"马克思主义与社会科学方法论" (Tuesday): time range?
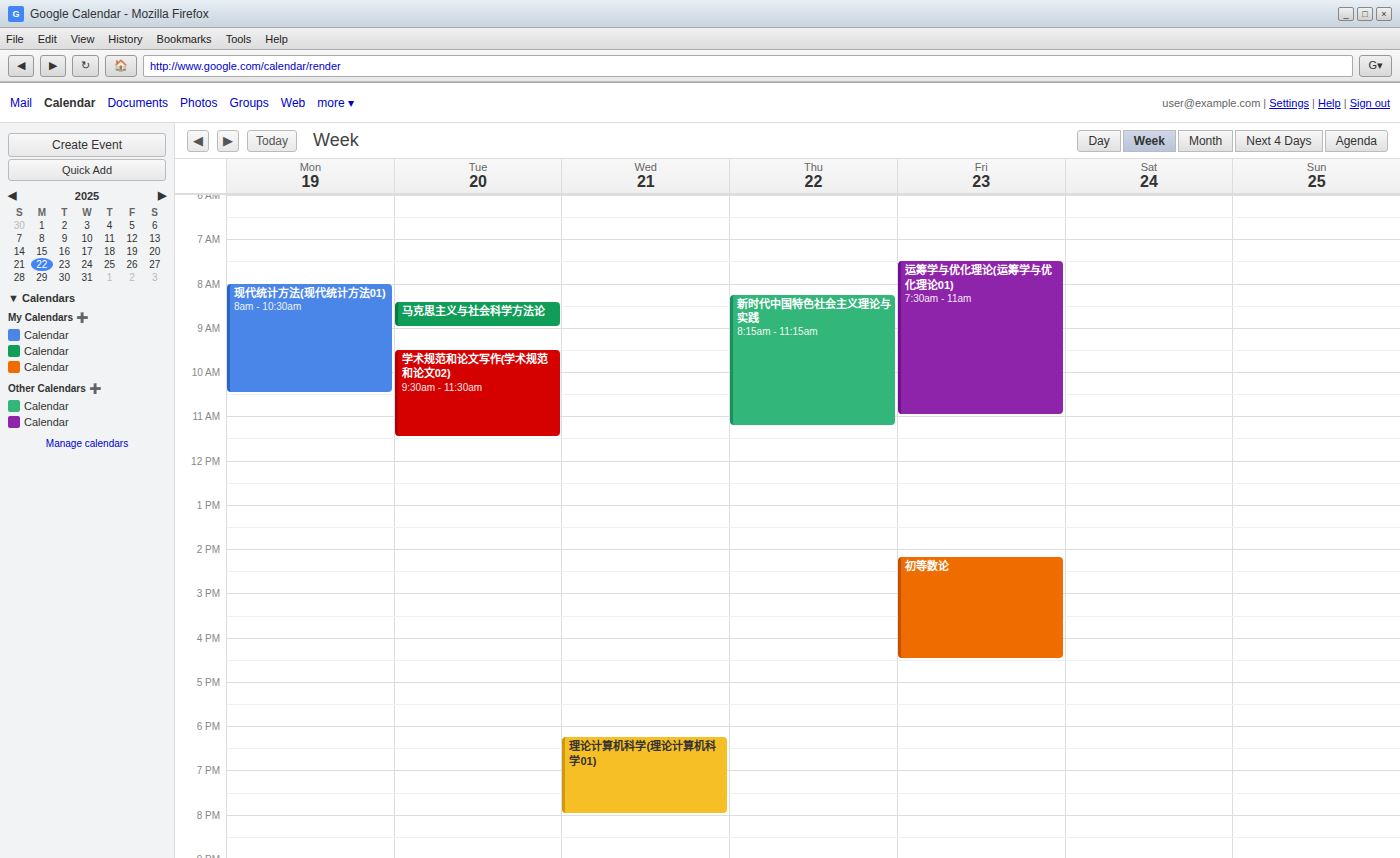
8:25 AM to 9:00 AM